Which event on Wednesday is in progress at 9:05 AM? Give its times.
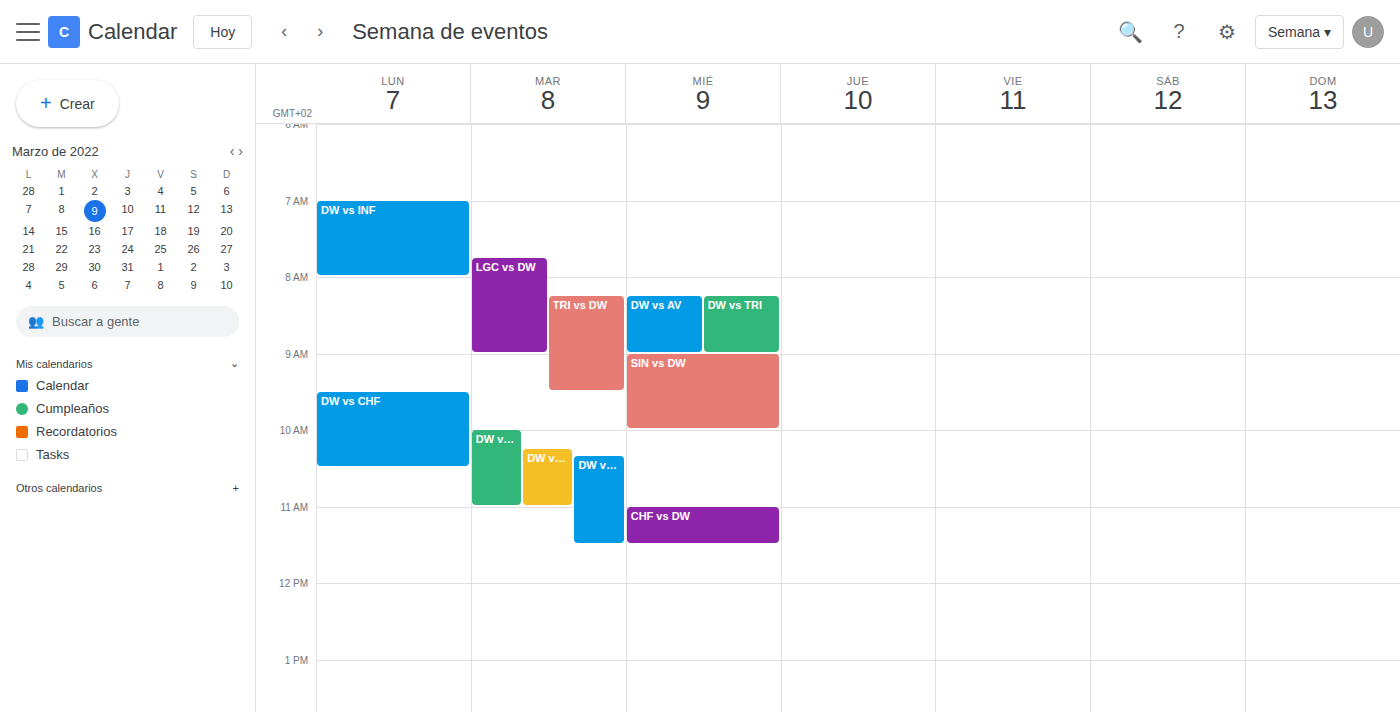
"SIN vs DW", 9:00 AM to 10:00 AM